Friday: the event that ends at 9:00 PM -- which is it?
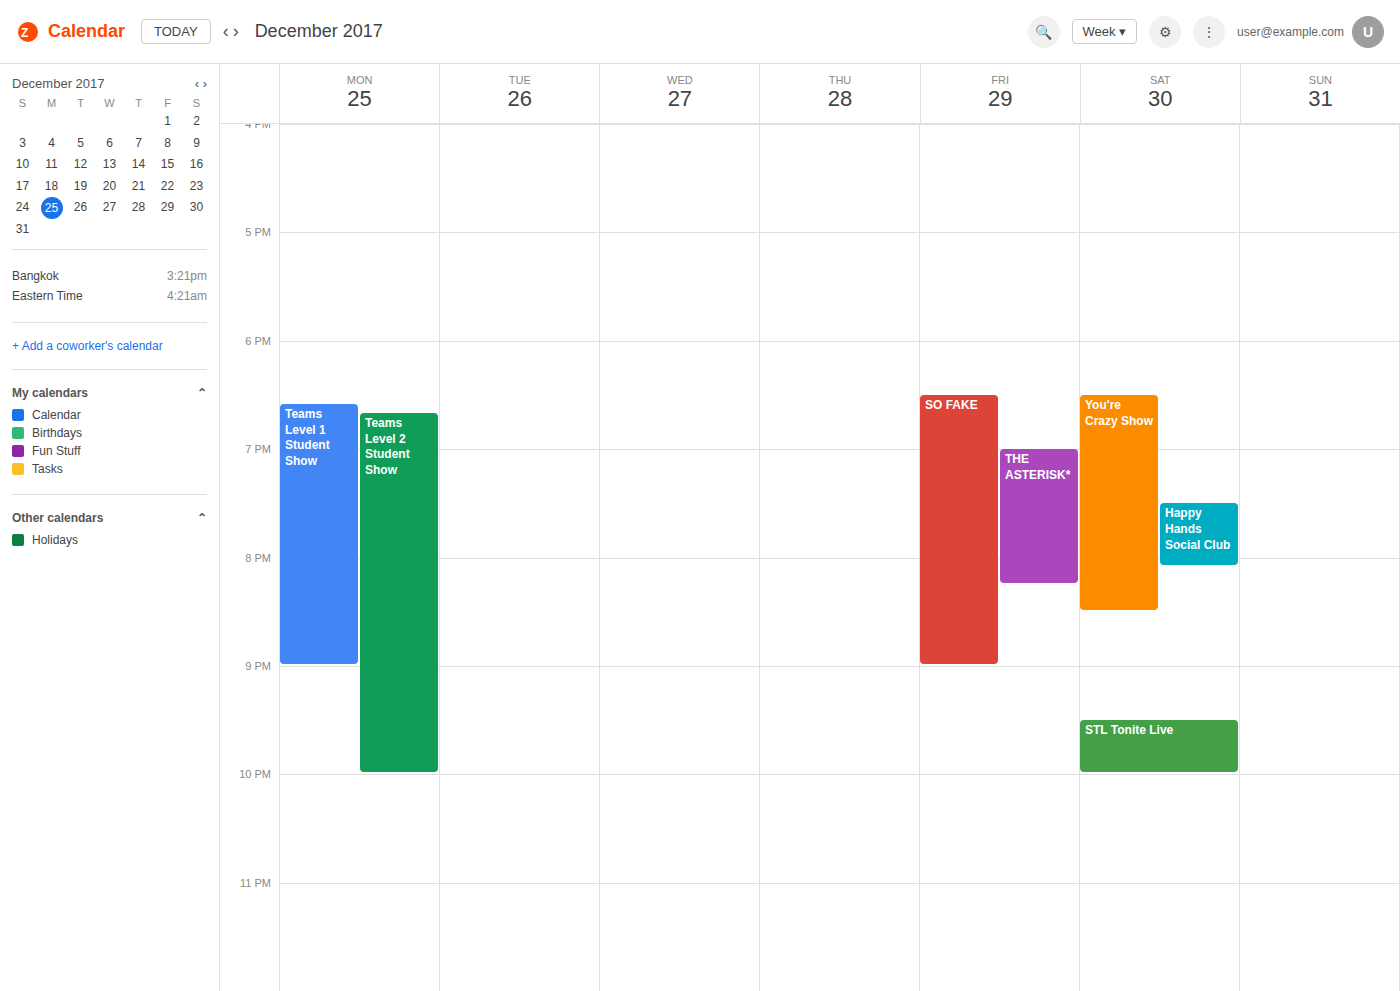
"SO FAKE"